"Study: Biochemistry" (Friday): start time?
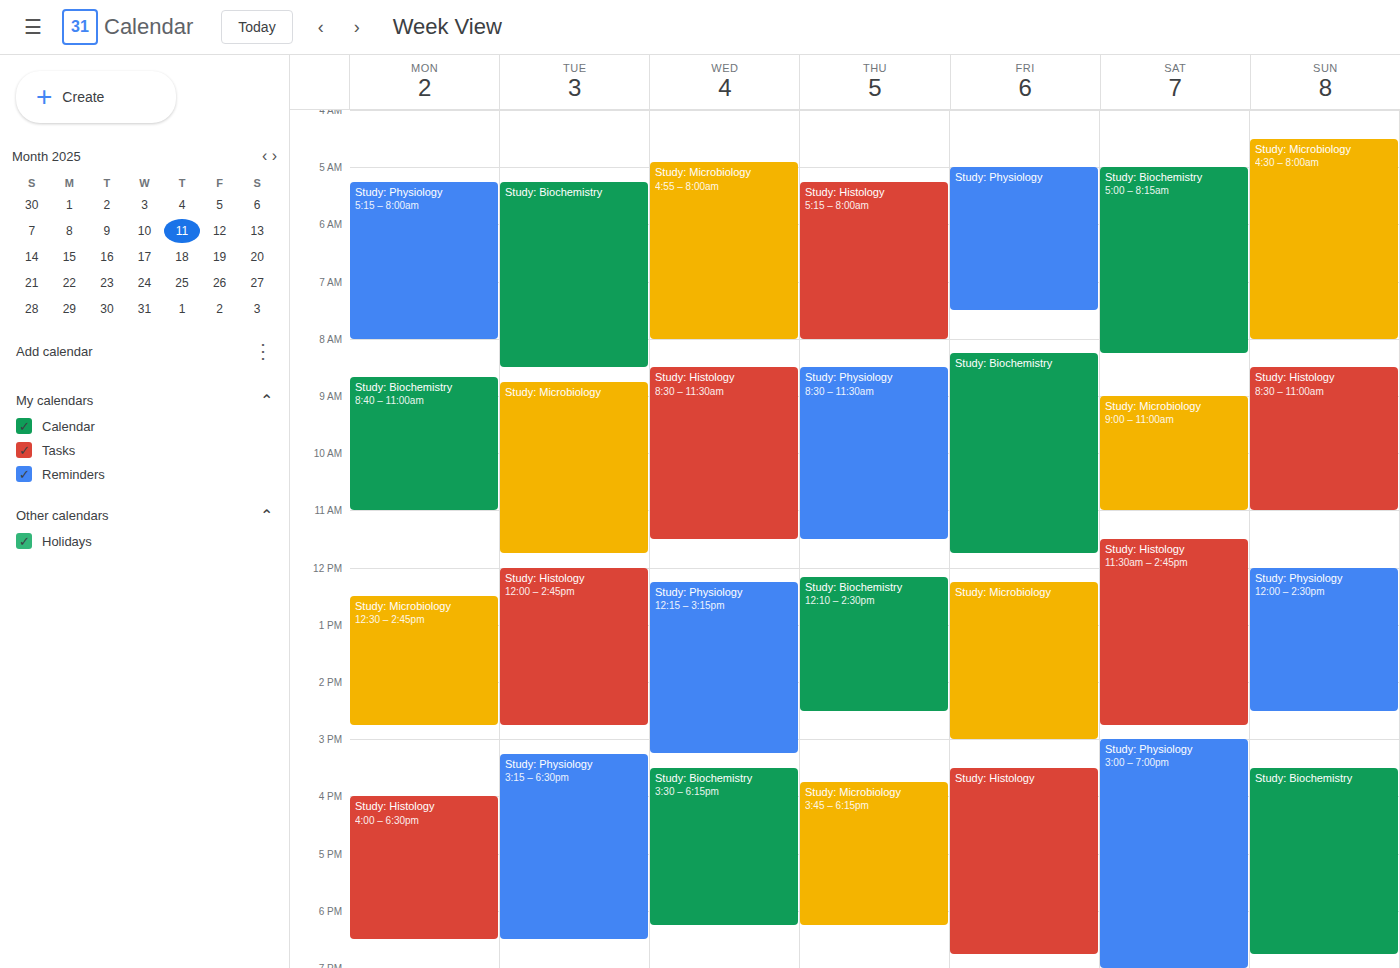
8:15 AM